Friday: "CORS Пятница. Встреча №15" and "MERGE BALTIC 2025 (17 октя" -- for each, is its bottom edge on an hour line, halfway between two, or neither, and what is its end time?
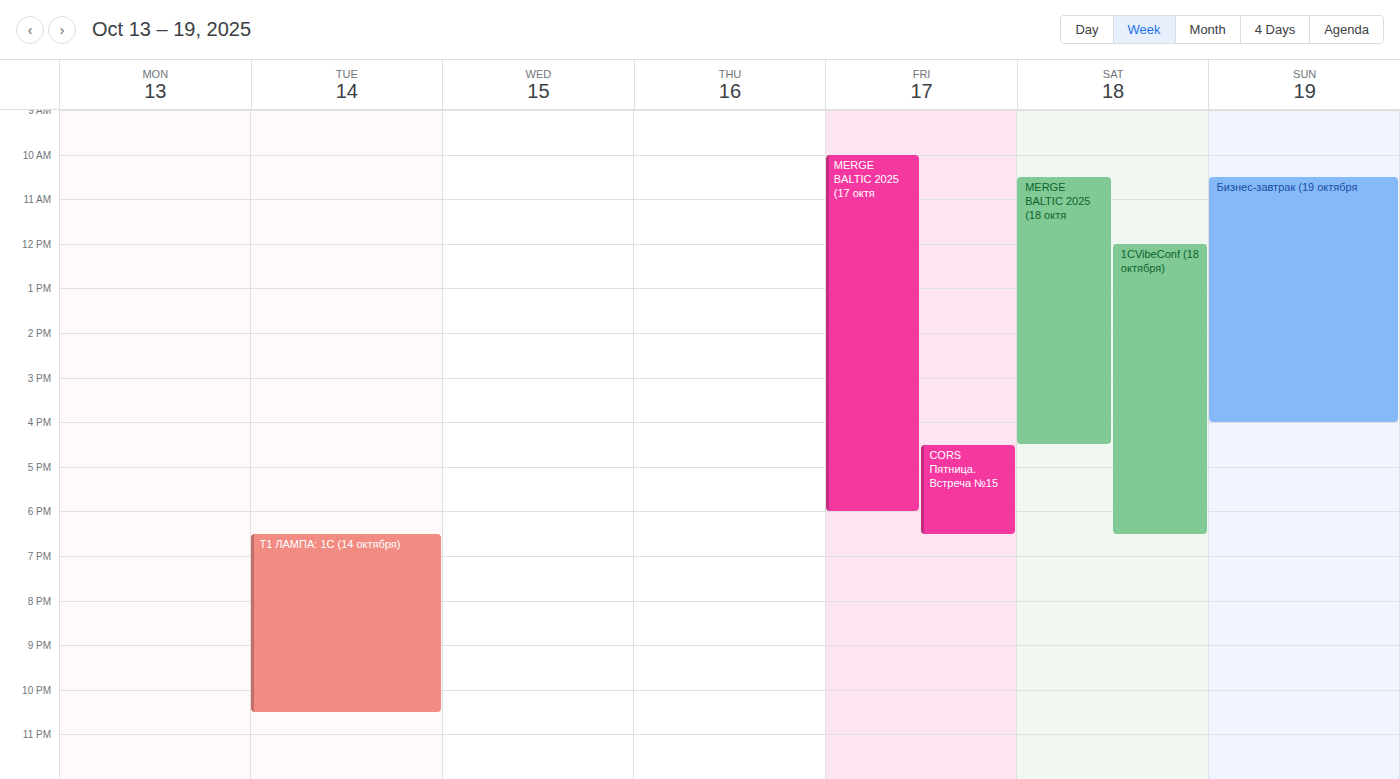
"CORS Пятница. Встреча №15": 18:30, halfway between the 18:00 and 19:00 lines. "MERGE BALTIC 2025 (17 октя": 18:00, exactly on the 18:00 line.